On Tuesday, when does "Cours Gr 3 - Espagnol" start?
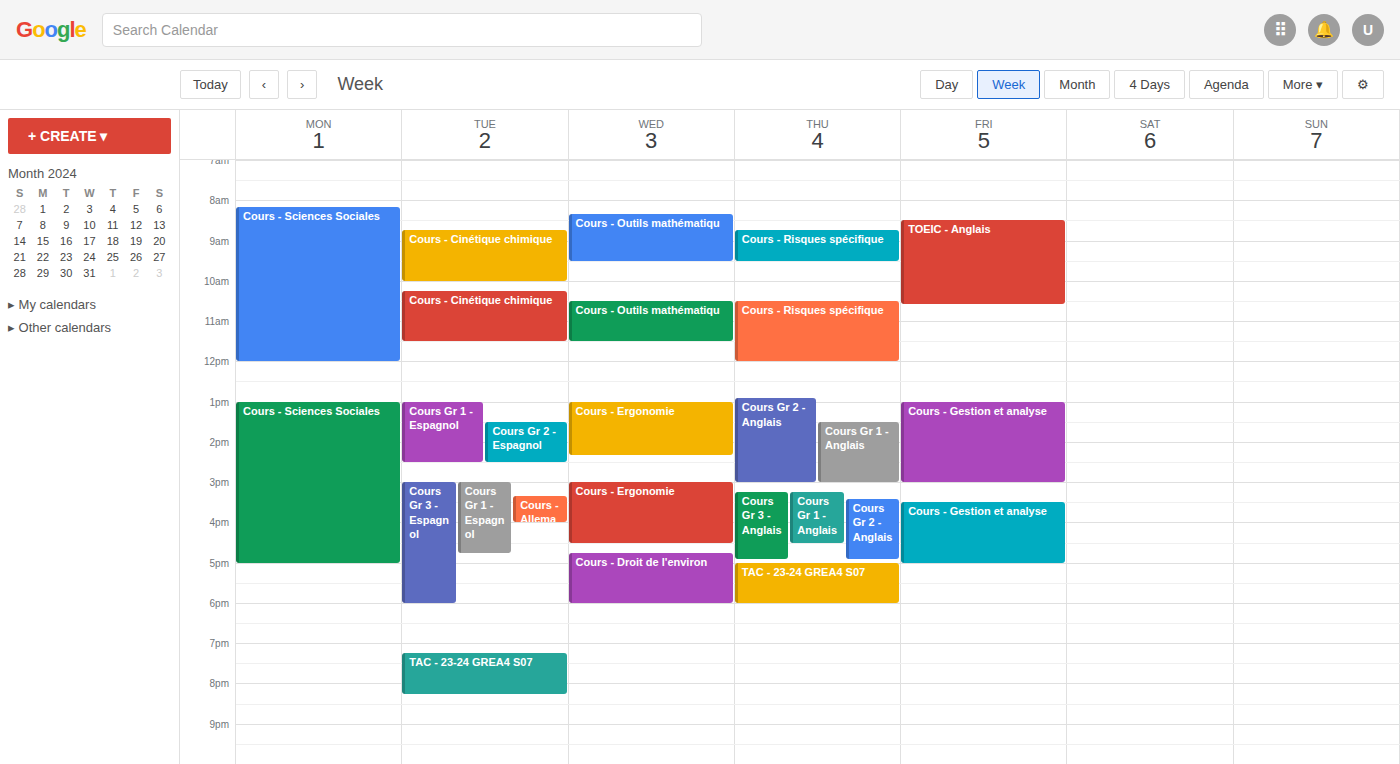
3:00 PM